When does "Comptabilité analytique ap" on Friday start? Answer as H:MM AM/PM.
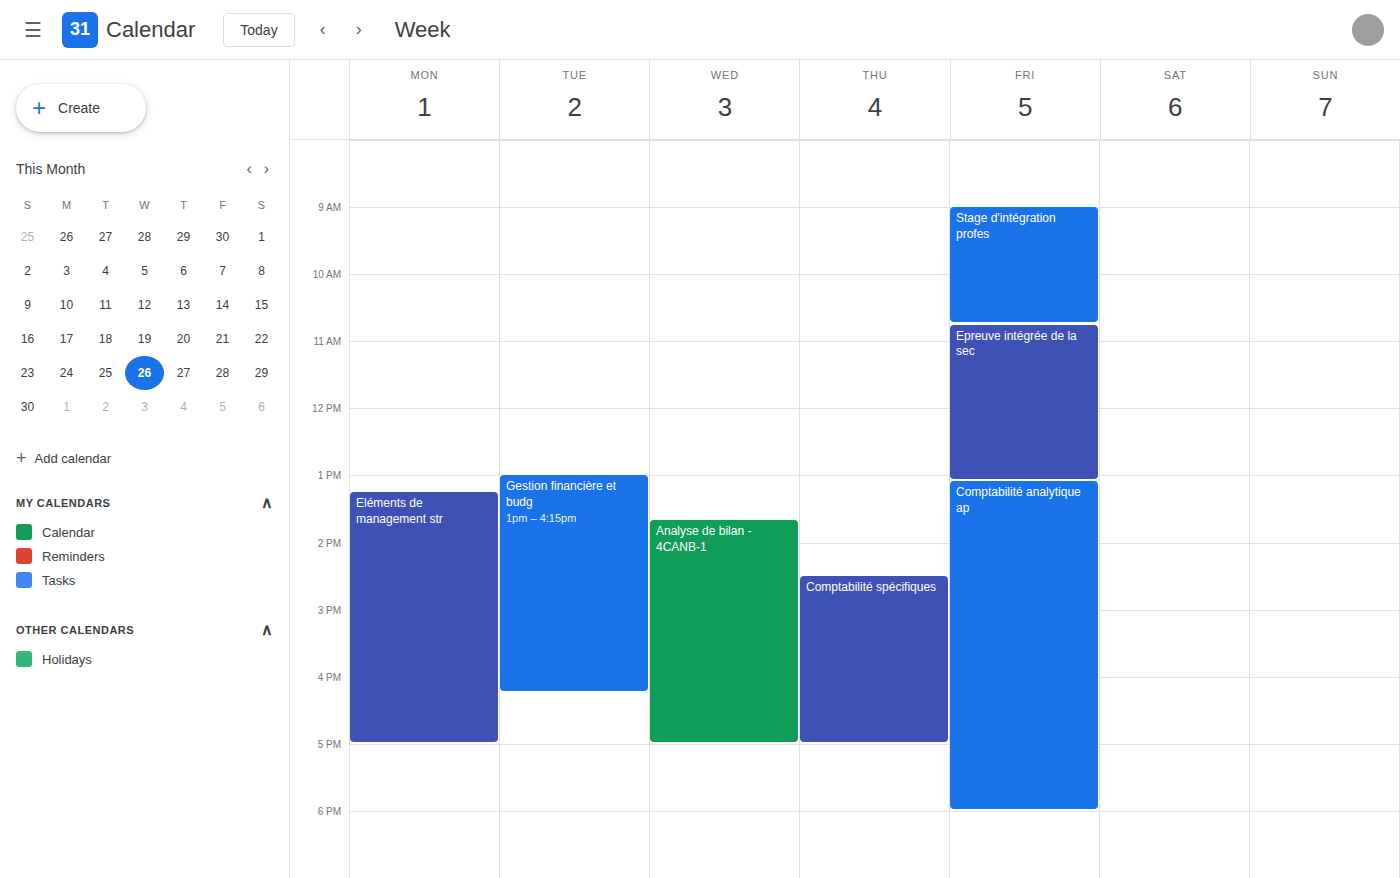
1:05 PM